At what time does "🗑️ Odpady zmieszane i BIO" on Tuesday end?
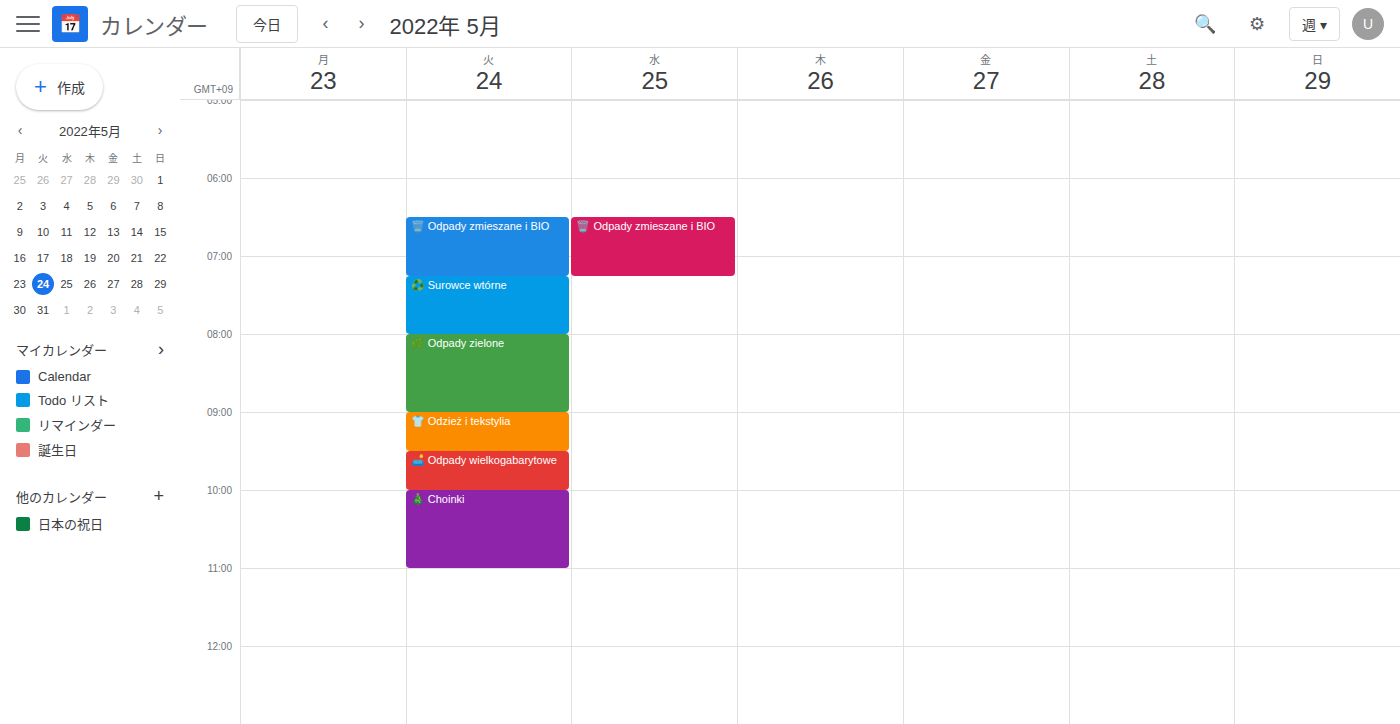
7:15 AM